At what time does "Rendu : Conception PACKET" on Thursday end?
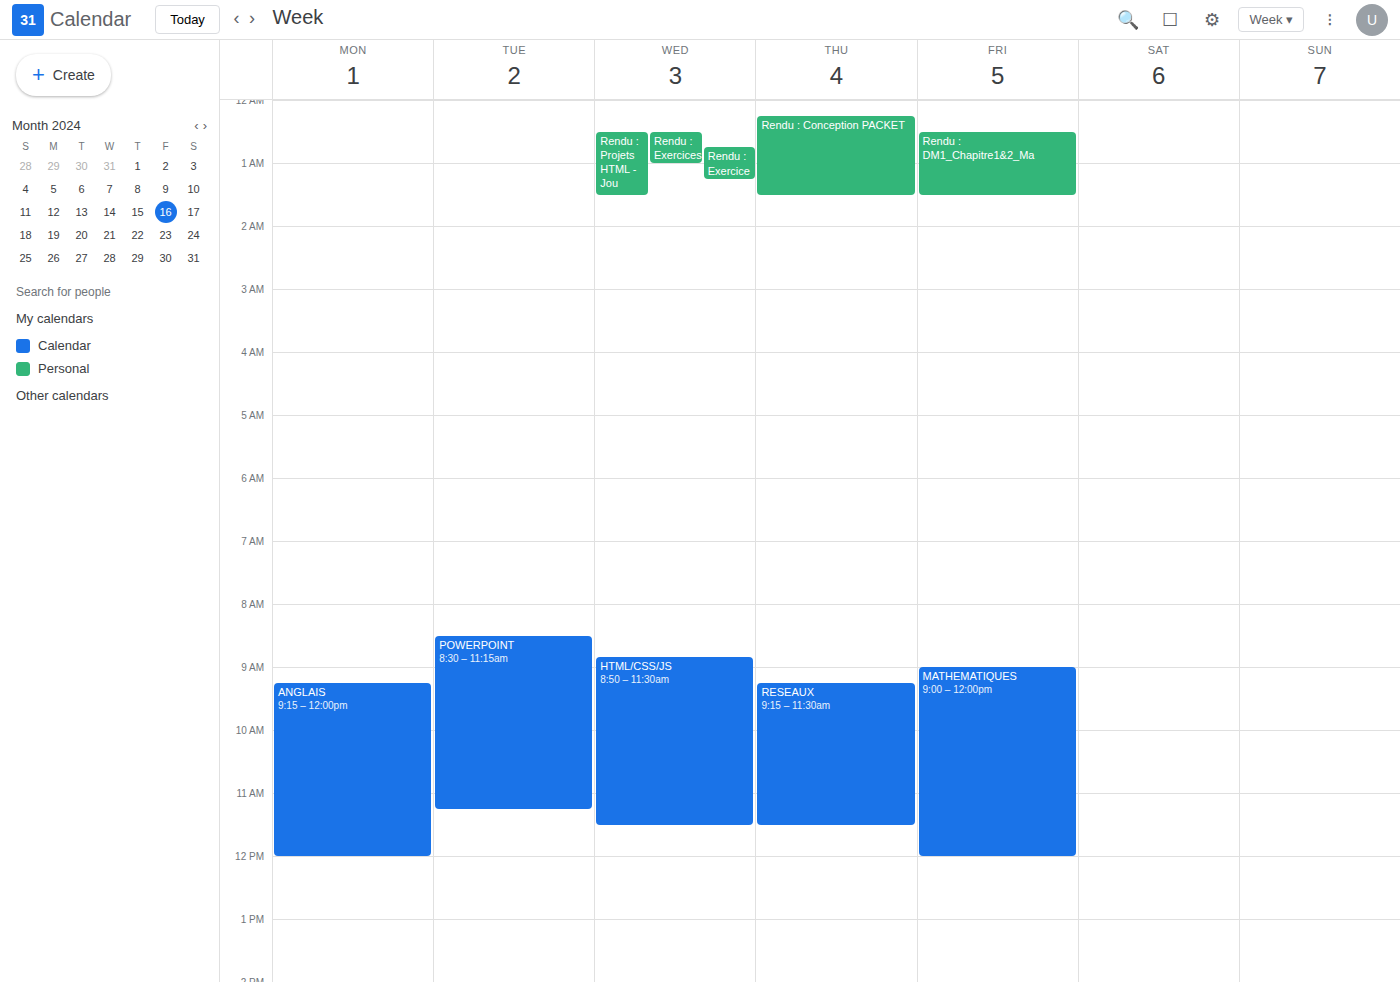
1:30 AM